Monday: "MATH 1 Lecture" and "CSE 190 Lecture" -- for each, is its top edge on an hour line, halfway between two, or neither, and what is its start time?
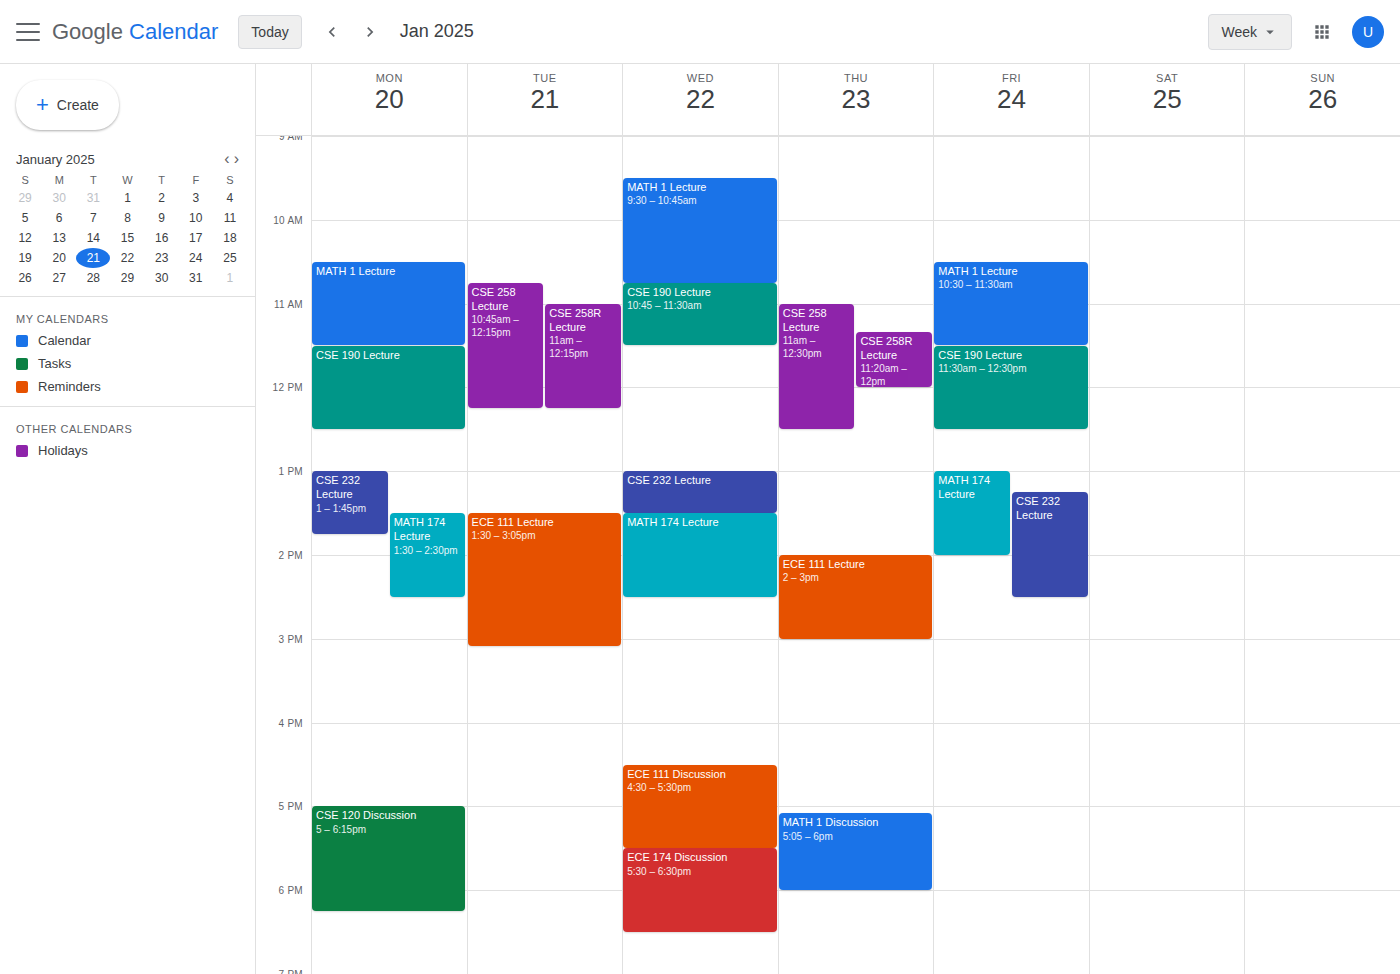
"MATH 1 Lecture": 10:30 AM, halfway between the 10 AM and 11 AM lines. "CSE 190 Lecture": 11:30 AM, halfway between the 11 AM and 12 PM lines.